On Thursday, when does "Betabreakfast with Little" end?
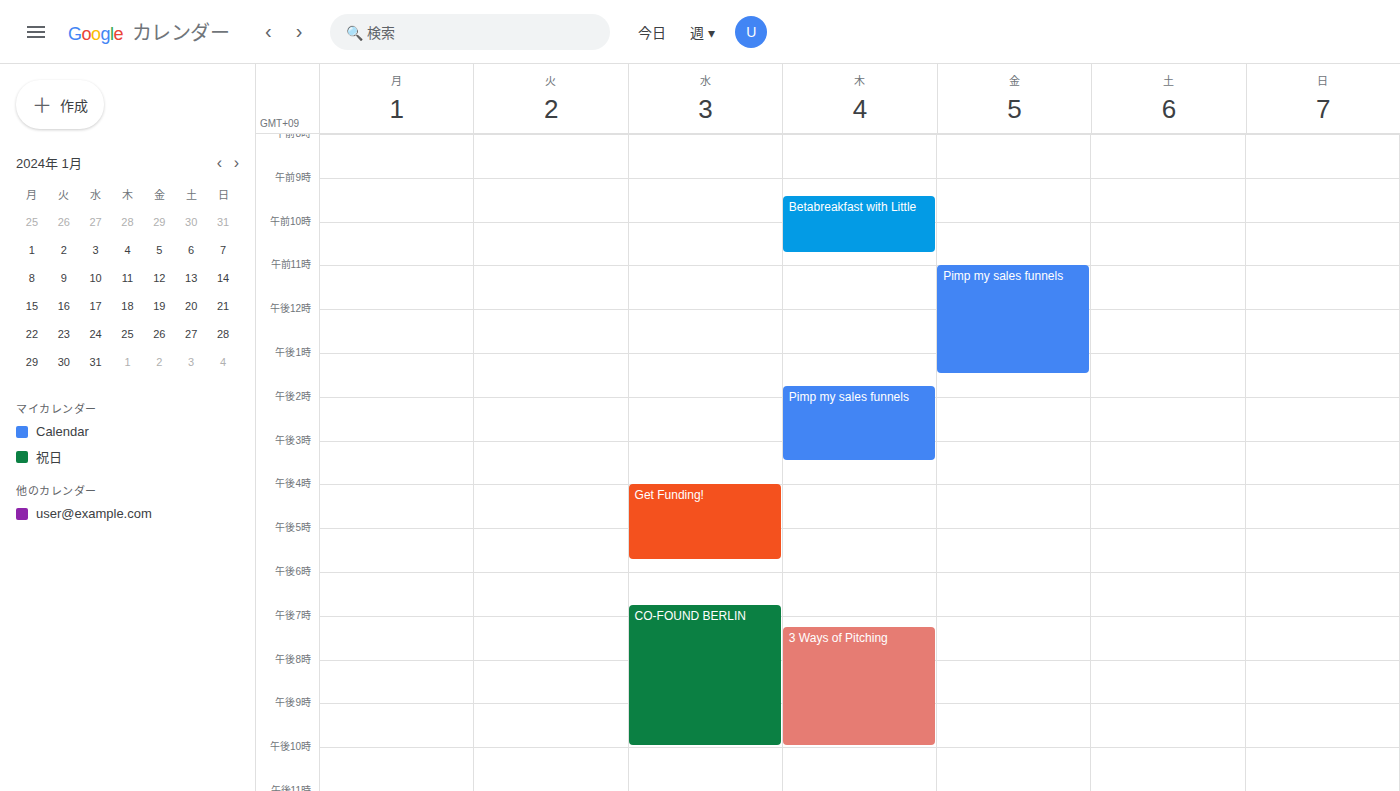
10:45